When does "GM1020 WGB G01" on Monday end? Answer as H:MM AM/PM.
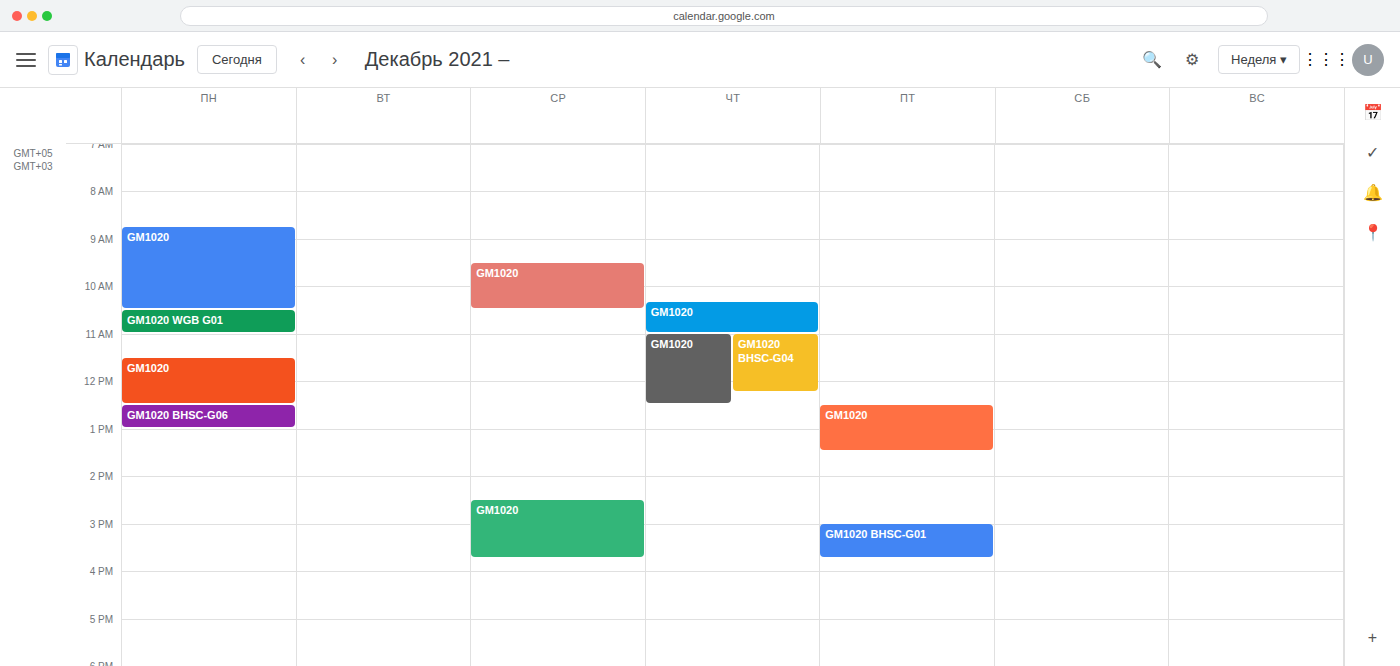
11:00 AM